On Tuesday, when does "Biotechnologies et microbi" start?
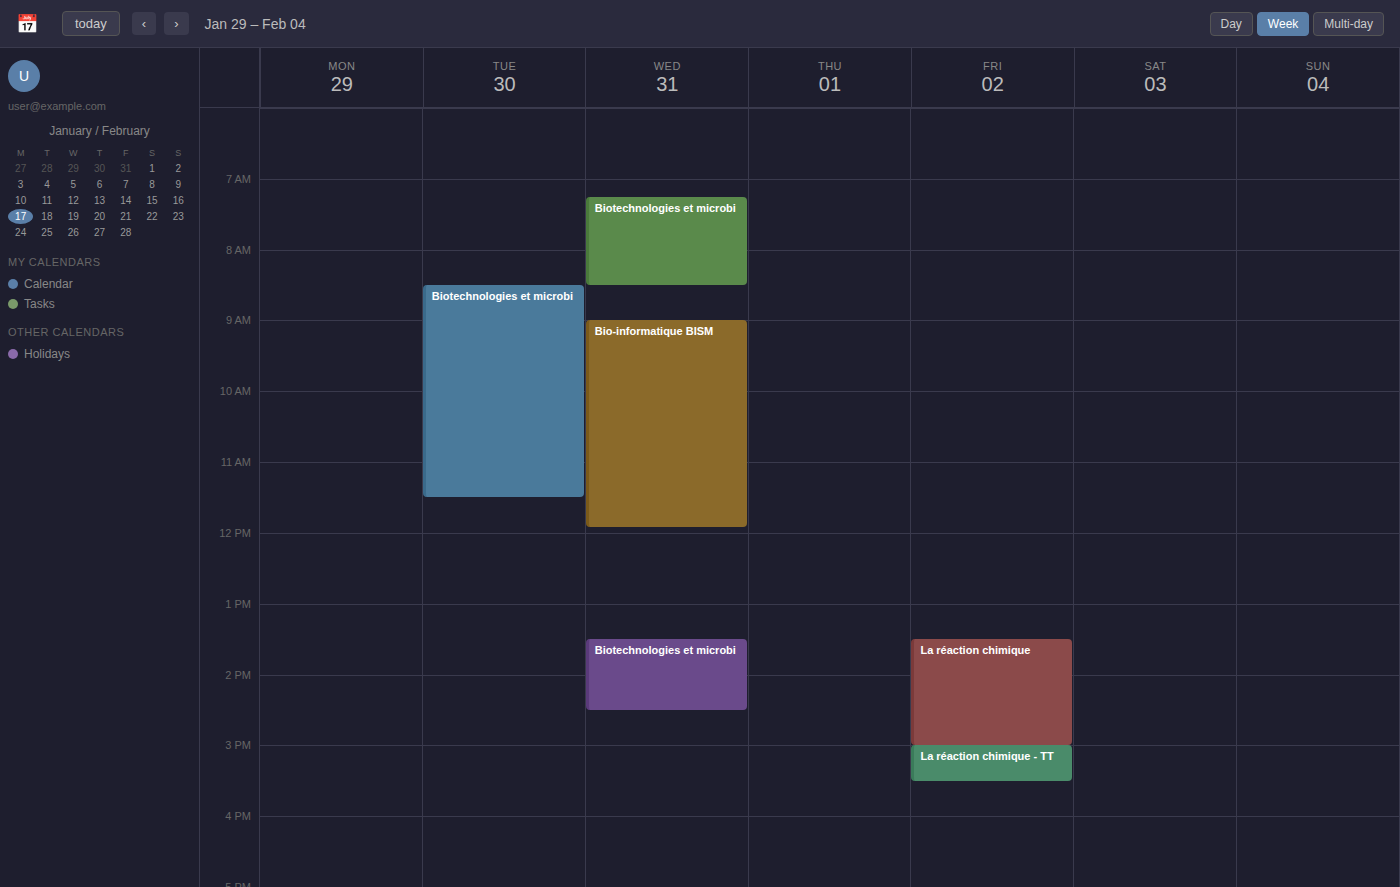
8:30 AM